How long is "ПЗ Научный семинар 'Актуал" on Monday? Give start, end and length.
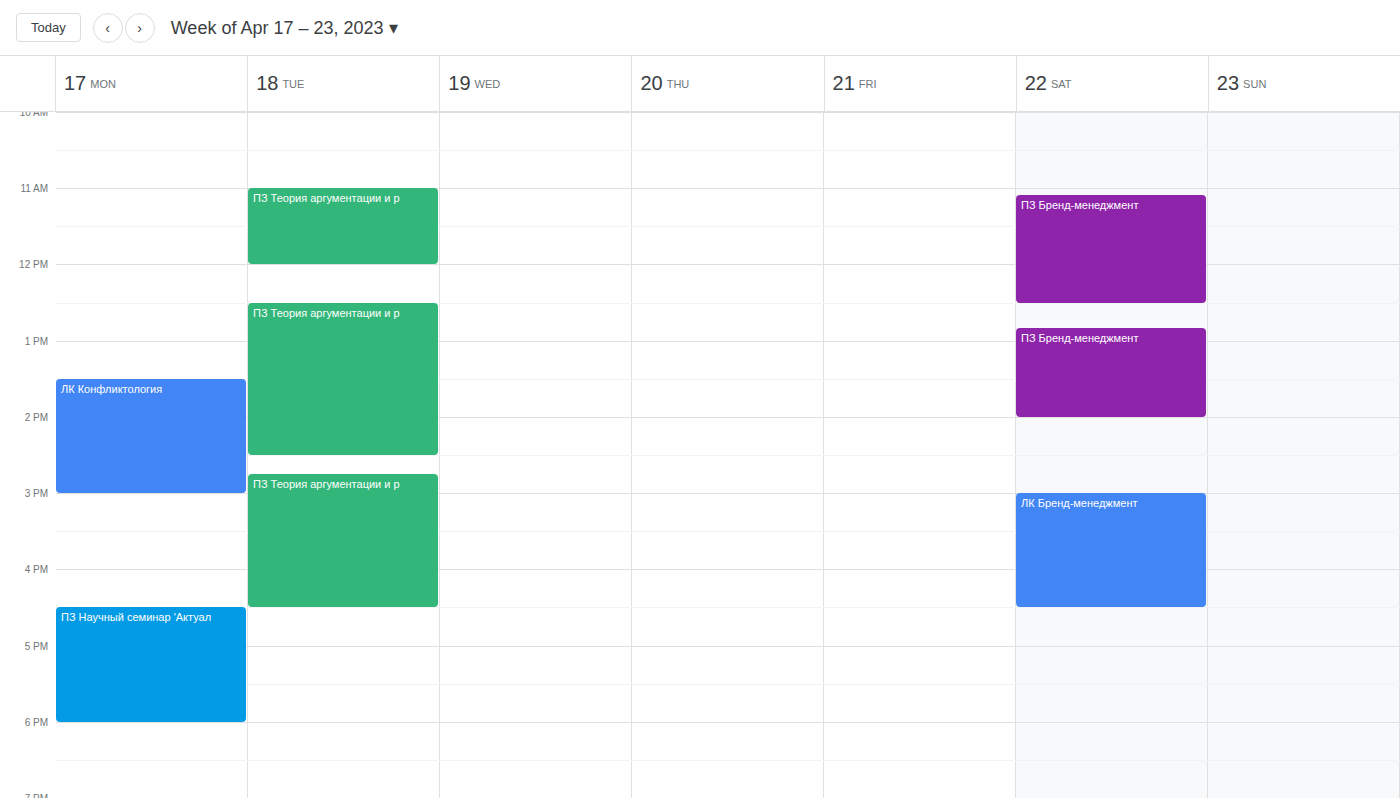
16:30 to 18:00, 1 hour 30 minutes